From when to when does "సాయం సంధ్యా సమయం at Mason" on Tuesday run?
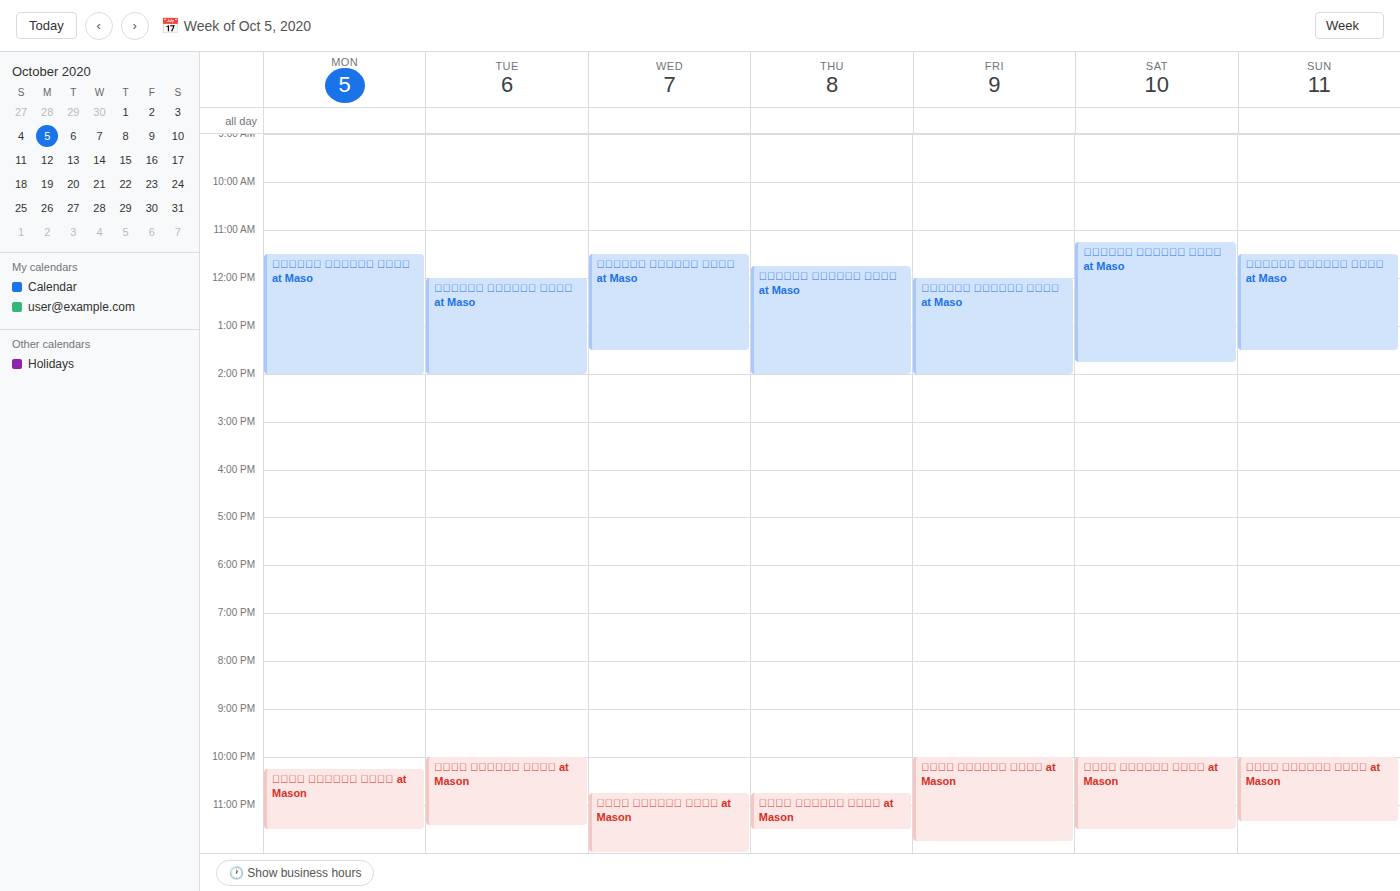
10:00 PM to 11:25 PM